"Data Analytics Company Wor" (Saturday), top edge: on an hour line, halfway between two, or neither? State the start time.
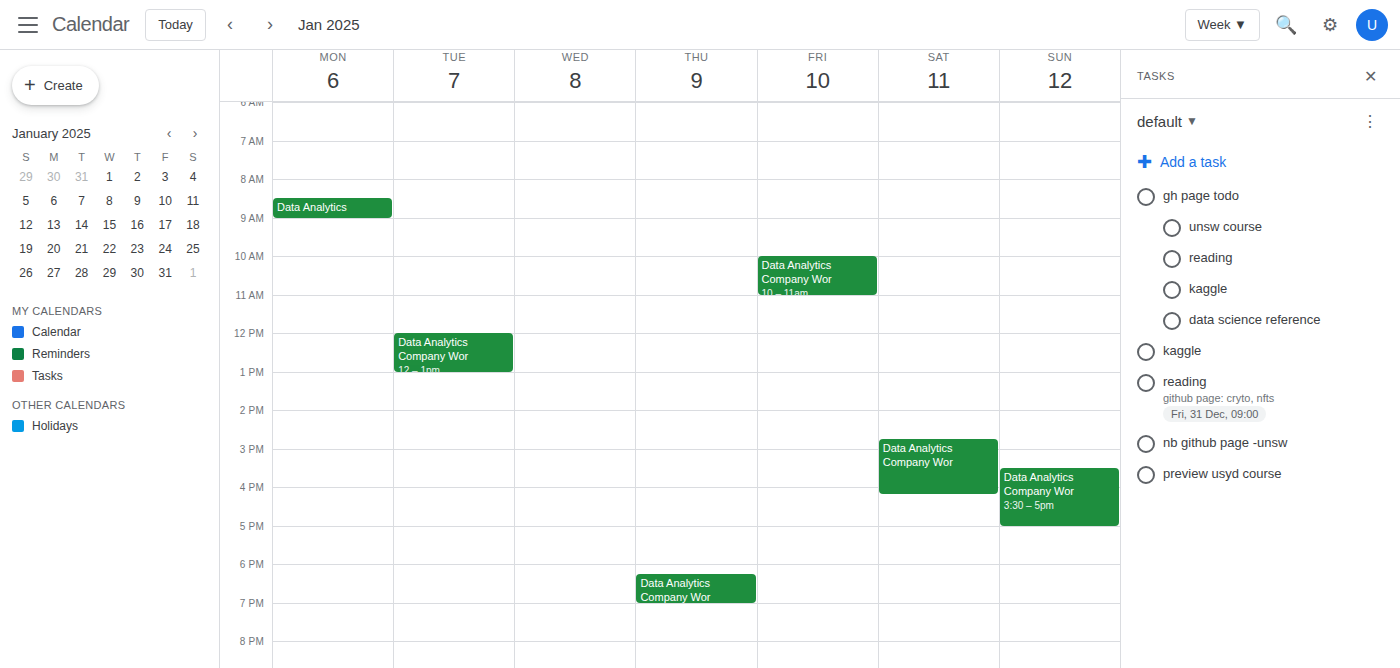
2:45 PM -- neither: three quarters of the way from the 2 PM line to the 3 PM line.